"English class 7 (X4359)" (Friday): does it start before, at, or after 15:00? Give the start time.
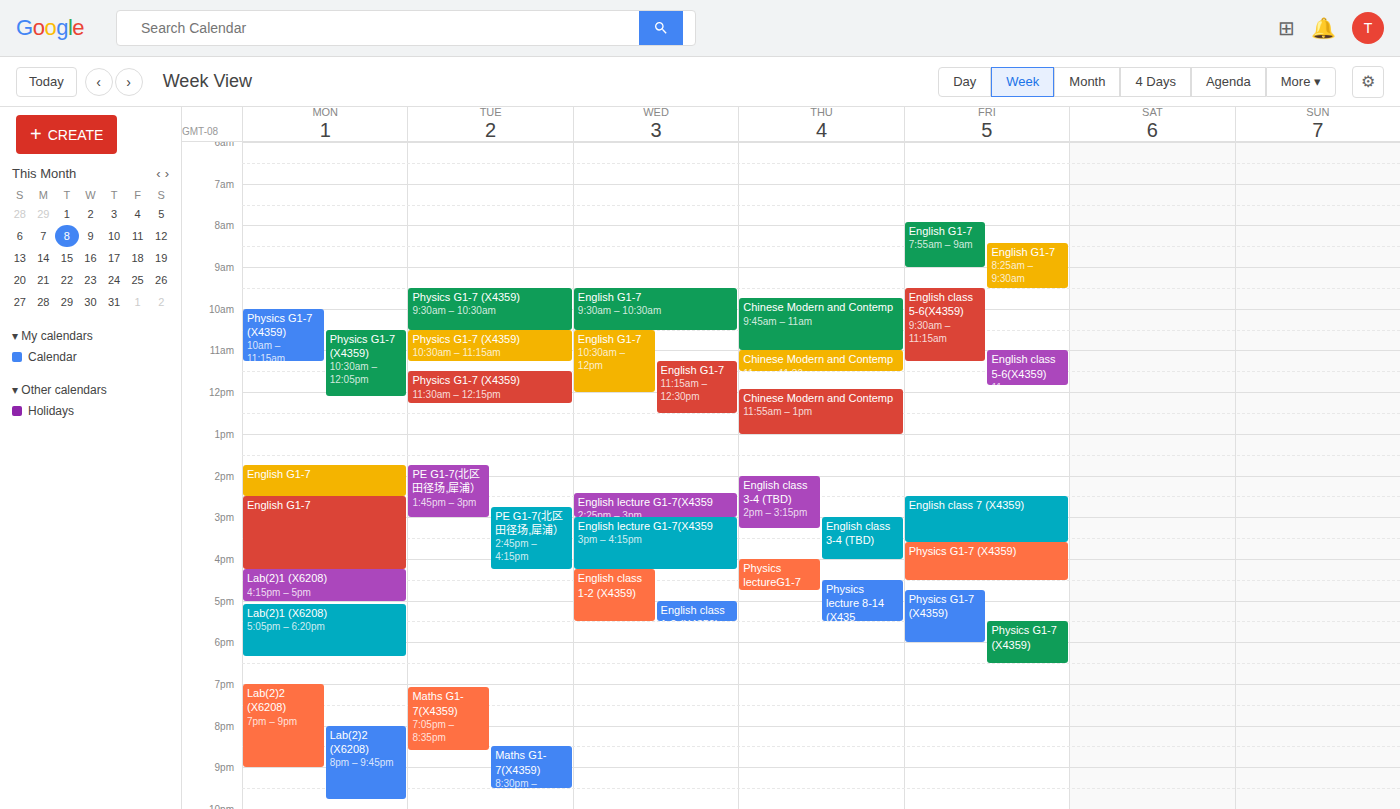
14:30 -- before 15:00, 30 minutes above the 15:00 line.